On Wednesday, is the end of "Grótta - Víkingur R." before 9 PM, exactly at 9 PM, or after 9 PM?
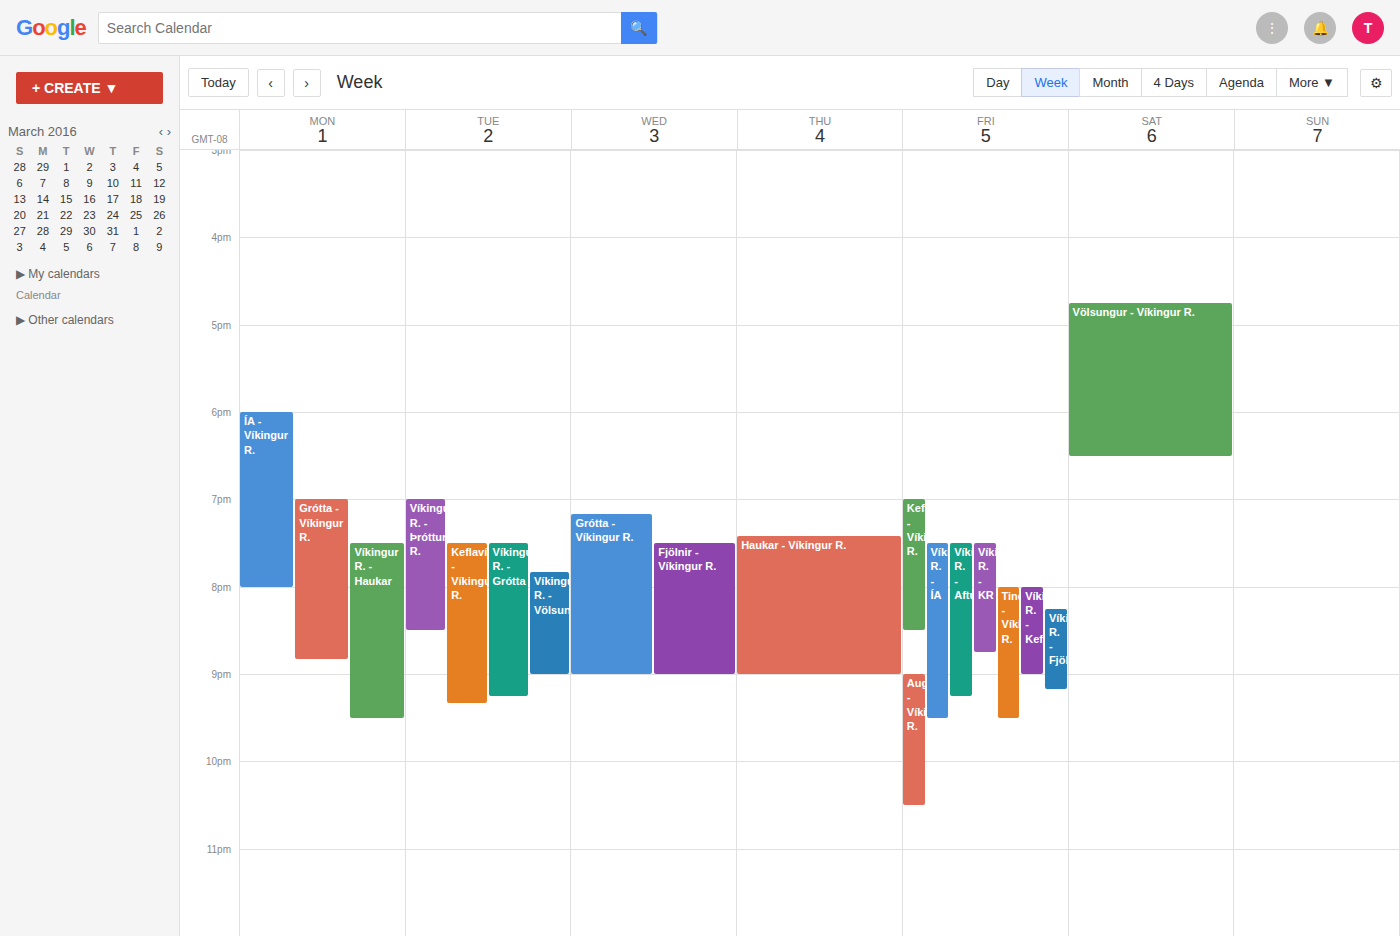
9:00 PM -- exactly at 9 PM, on the 9 PM line.